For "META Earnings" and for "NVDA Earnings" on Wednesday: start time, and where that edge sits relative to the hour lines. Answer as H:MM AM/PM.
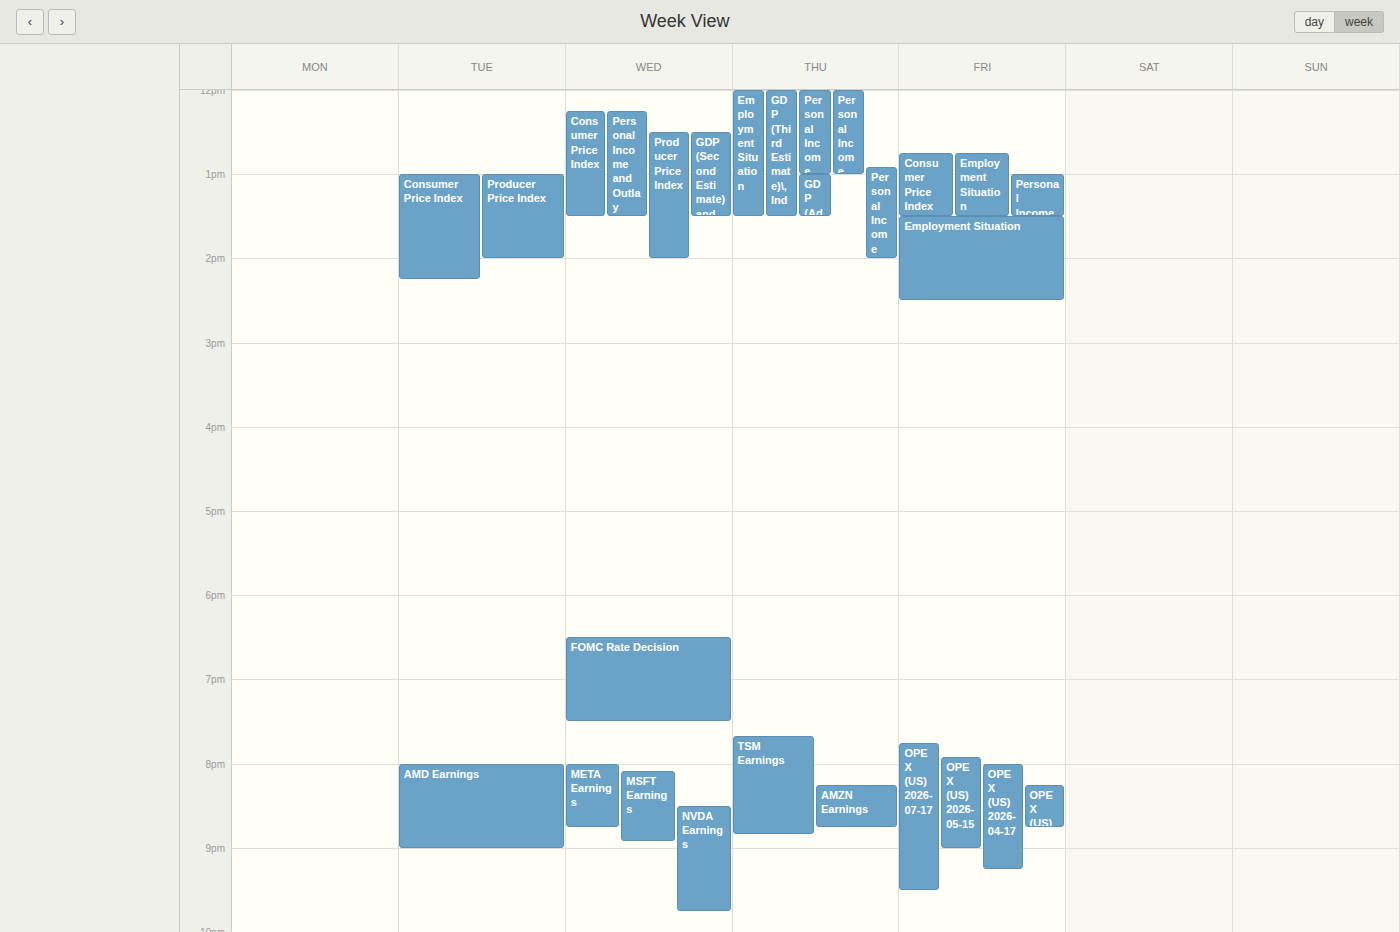
"META Earnings": 8:00 PM, exactly on the 8 PM line. "NVDA Earnings": 8:30 PM, halfway between the 8 PM and 9 PM lines.